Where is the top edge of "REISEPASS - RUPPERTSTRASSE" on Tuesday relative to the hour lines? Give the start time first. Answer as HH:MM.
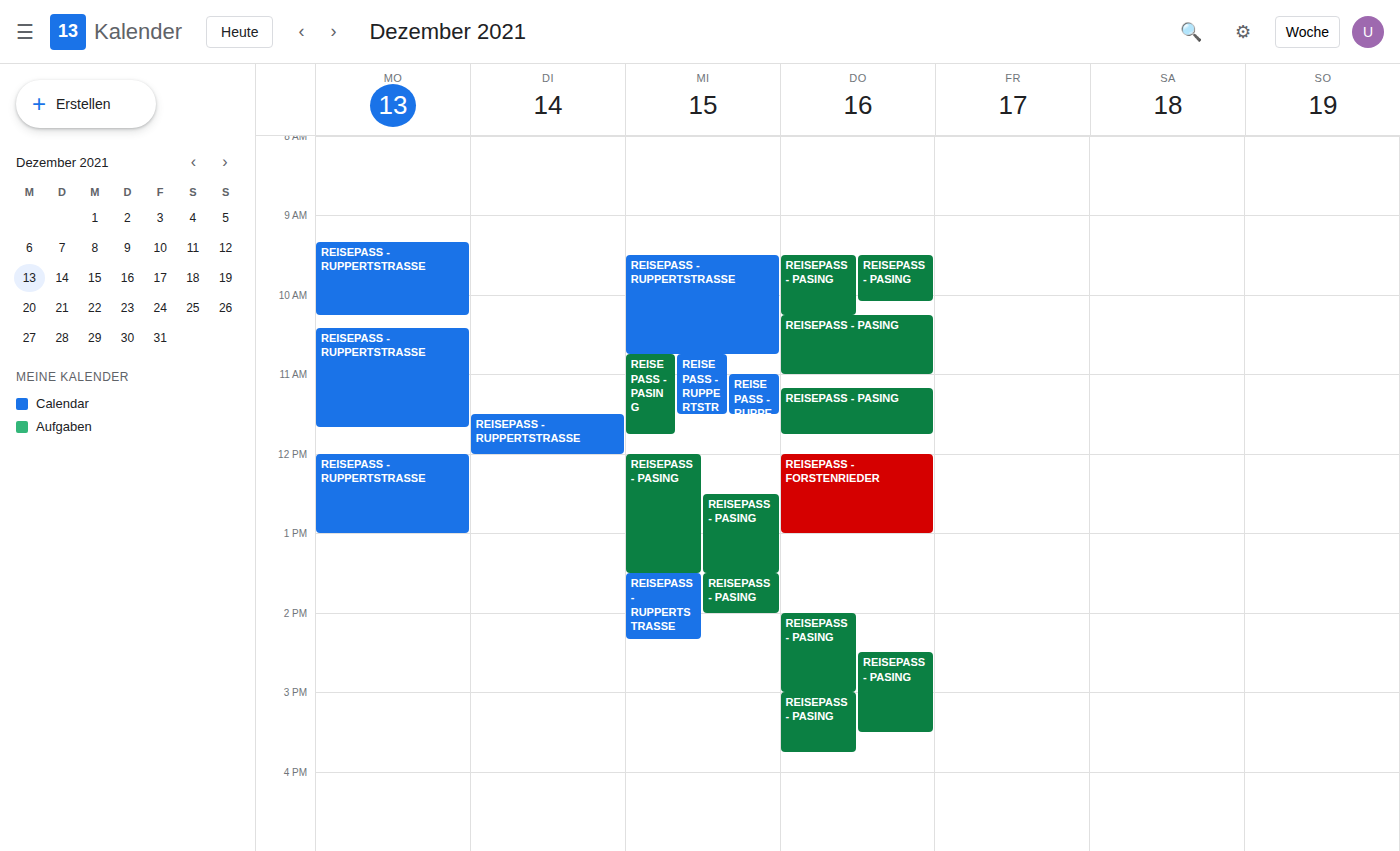
11:30 -- halfway between the 11:00 and 12:00 lines.